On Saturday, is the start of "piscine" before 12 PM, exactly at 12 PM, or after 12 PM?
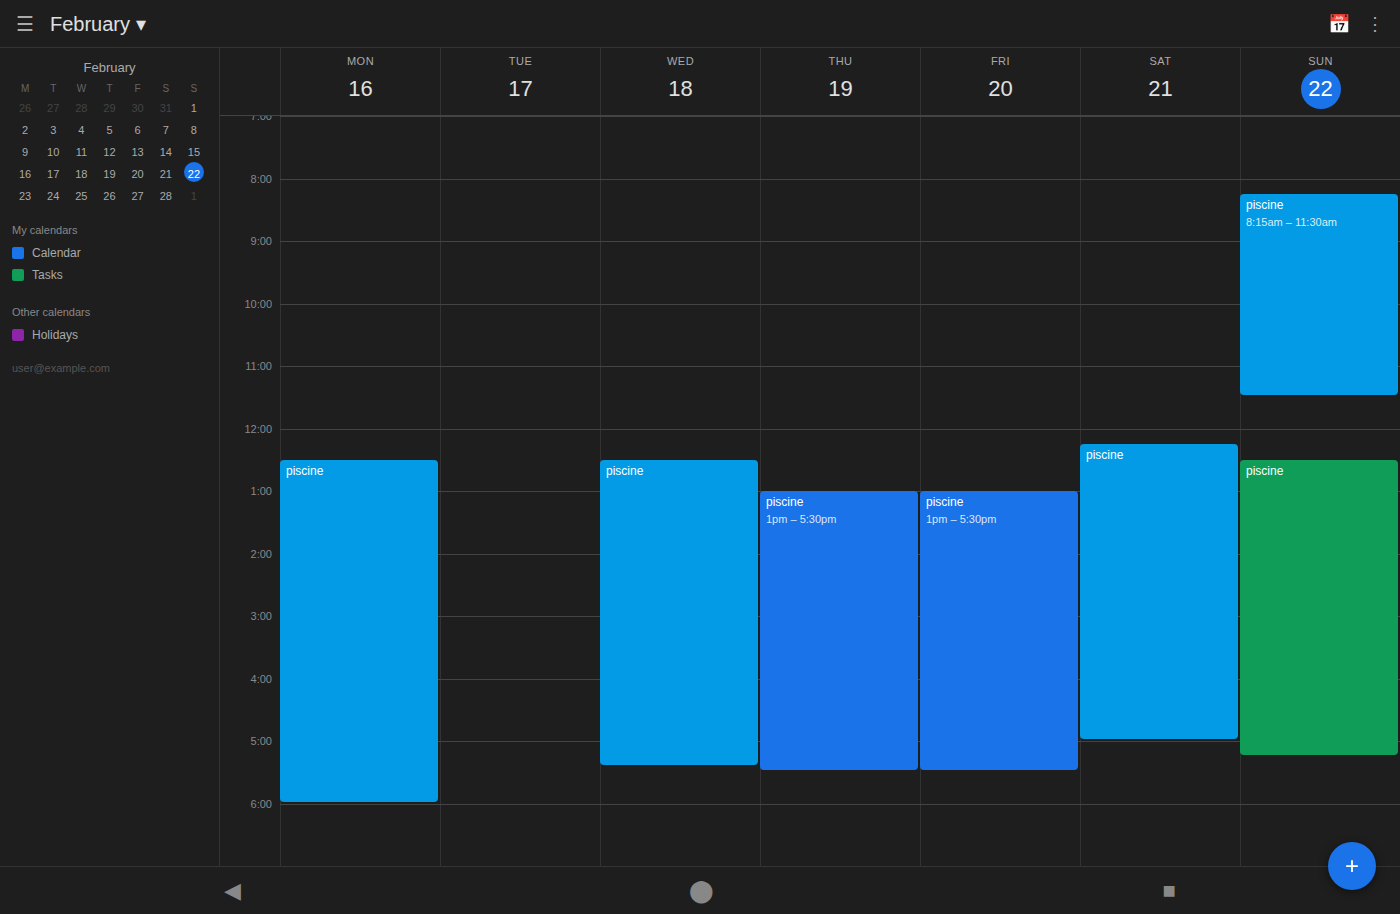
12:15 PM -- after 12 PM, 15 minutes below the 12 PM line.